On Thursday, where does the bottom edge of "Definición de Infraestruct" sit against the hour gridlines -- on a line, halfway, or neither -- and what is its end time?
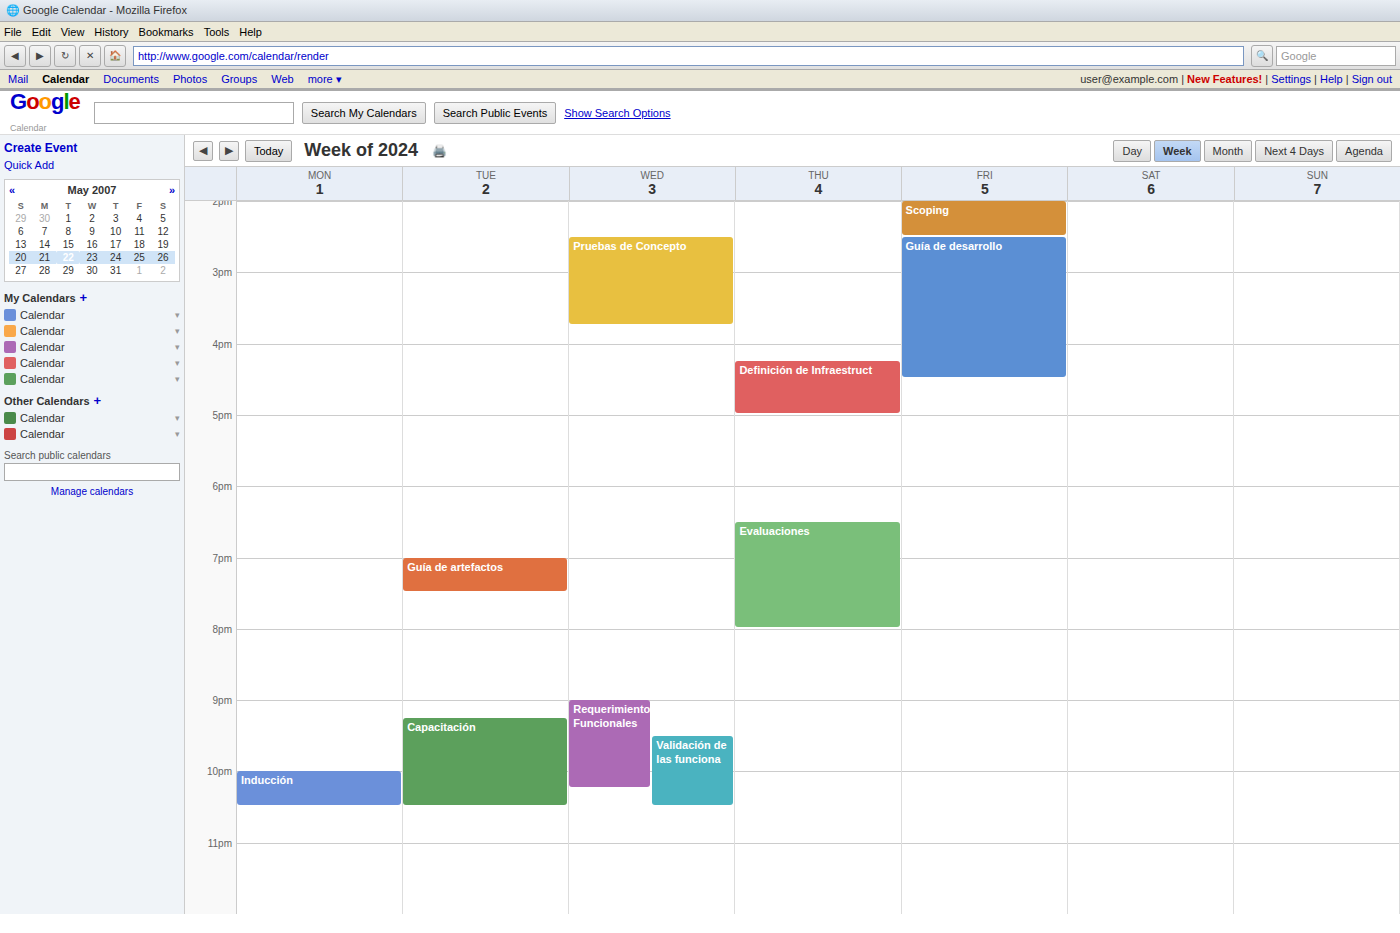
5:00 PM -- exactly on the 5 PM line.